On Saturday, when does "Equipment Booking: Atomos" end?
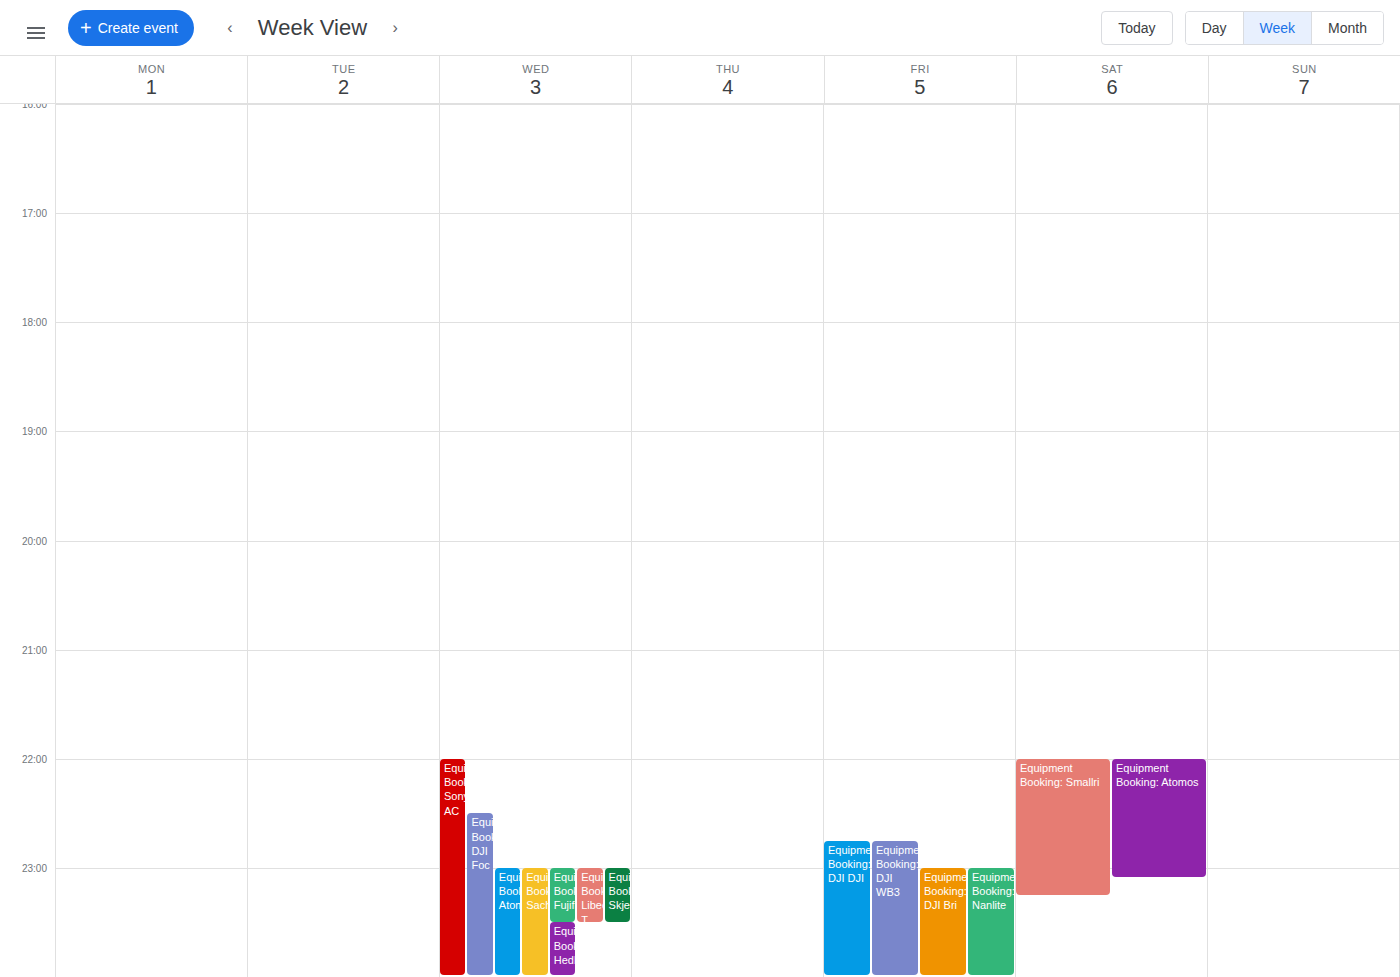
11:05 PM